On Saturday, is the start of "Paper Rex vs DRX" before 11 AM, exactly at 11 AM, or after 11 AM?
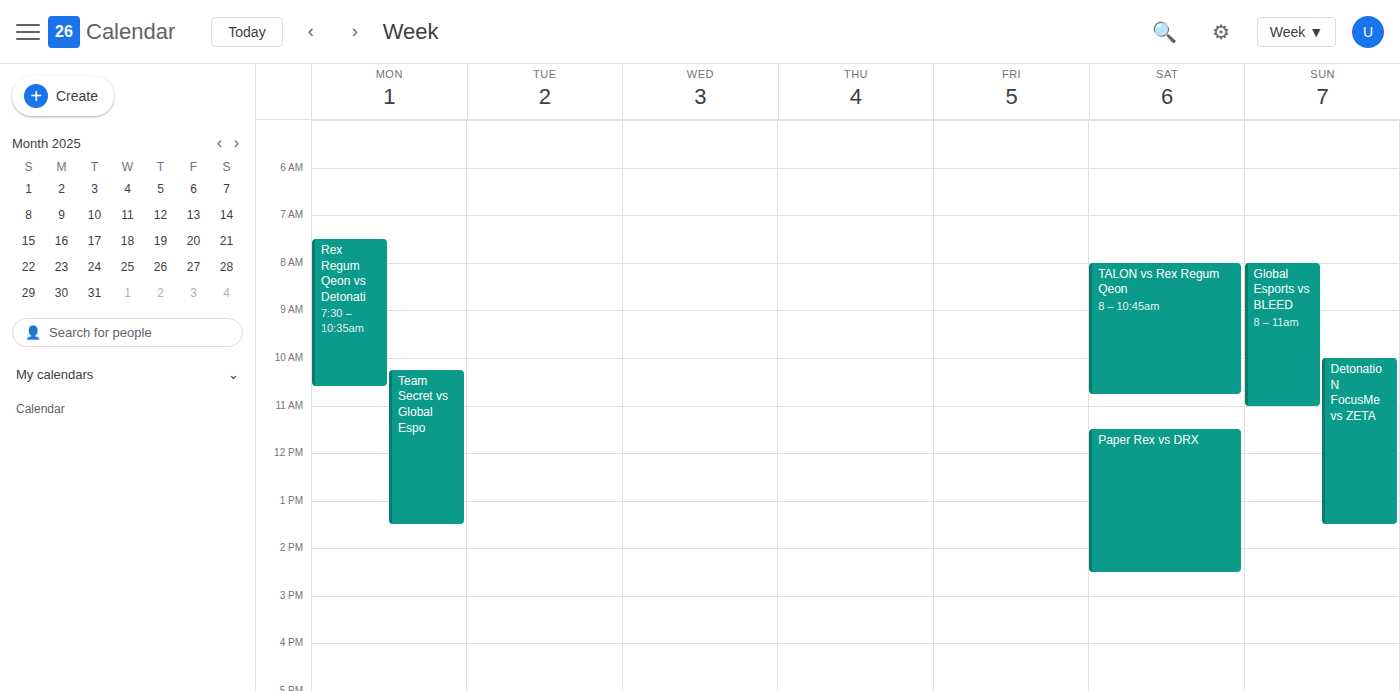
11:30 AM -- after 11 AM, 30 minutes below the 11 AM line.